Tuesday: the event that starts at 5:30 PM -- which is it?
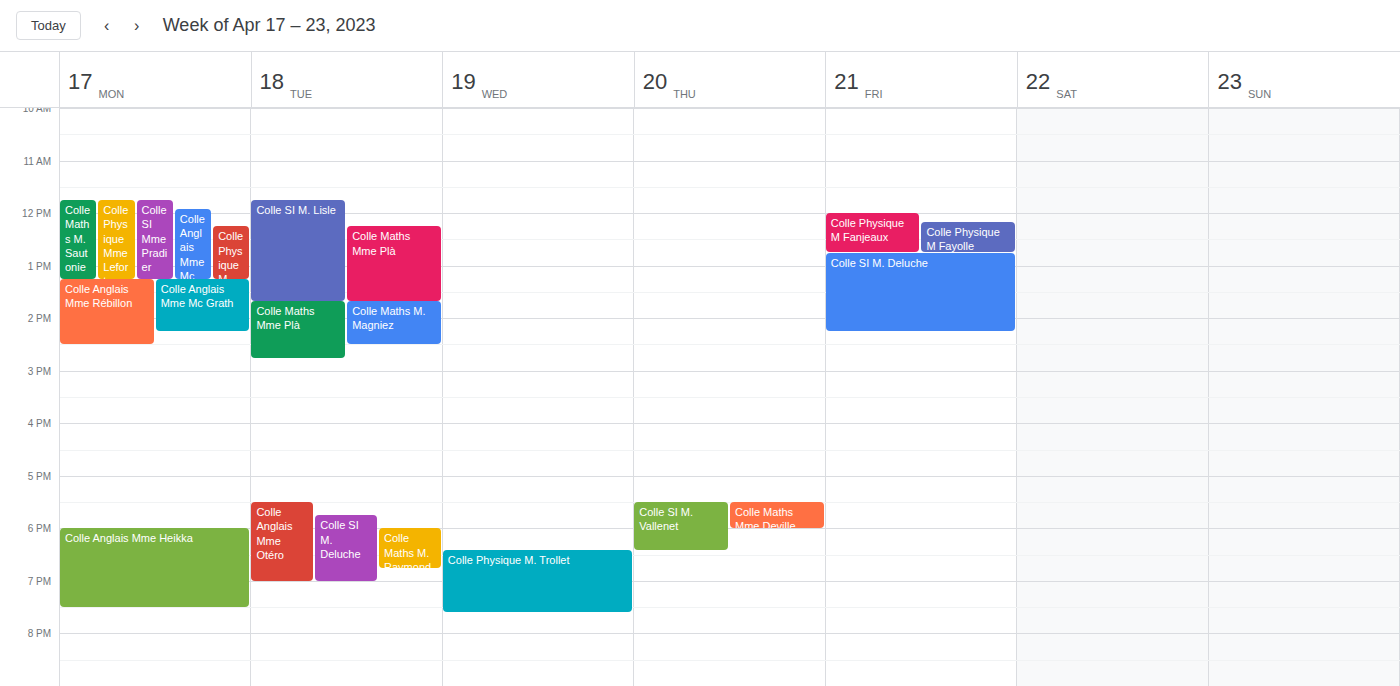
"Colle Anglais Mme Otéro"